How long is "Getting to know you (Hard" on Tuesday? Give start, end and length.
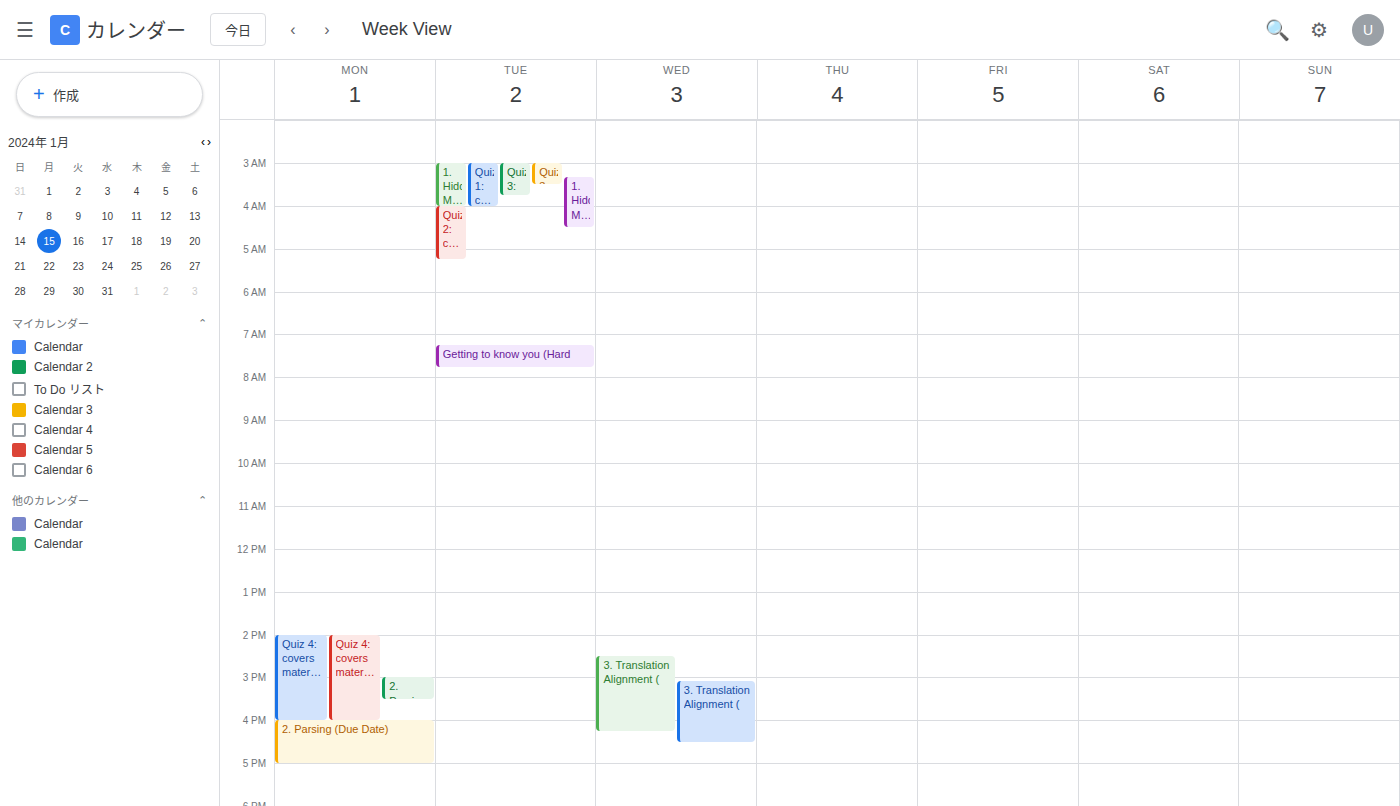
7:15 AM to 7:45 AM, 30 minutes